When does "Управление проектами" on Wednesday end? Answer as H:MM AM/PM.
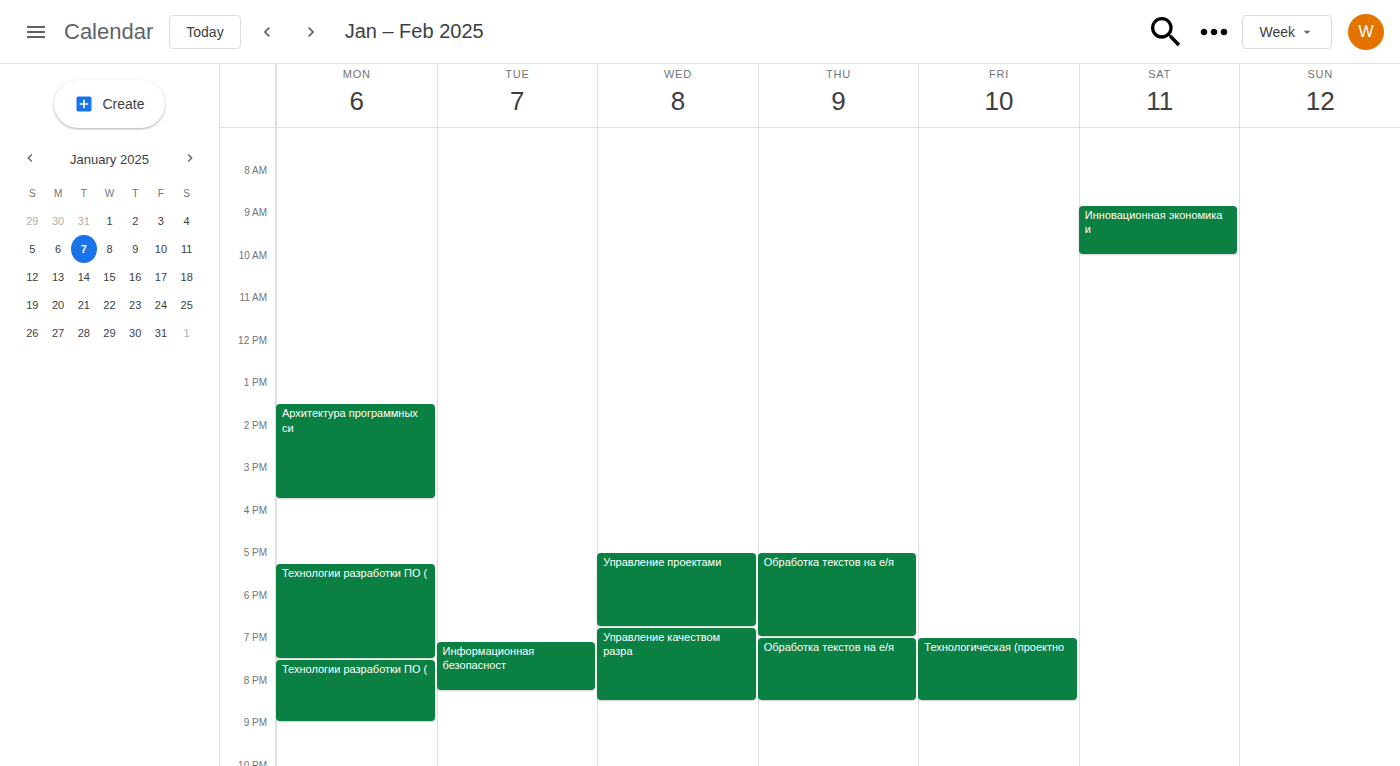
6:45 PM